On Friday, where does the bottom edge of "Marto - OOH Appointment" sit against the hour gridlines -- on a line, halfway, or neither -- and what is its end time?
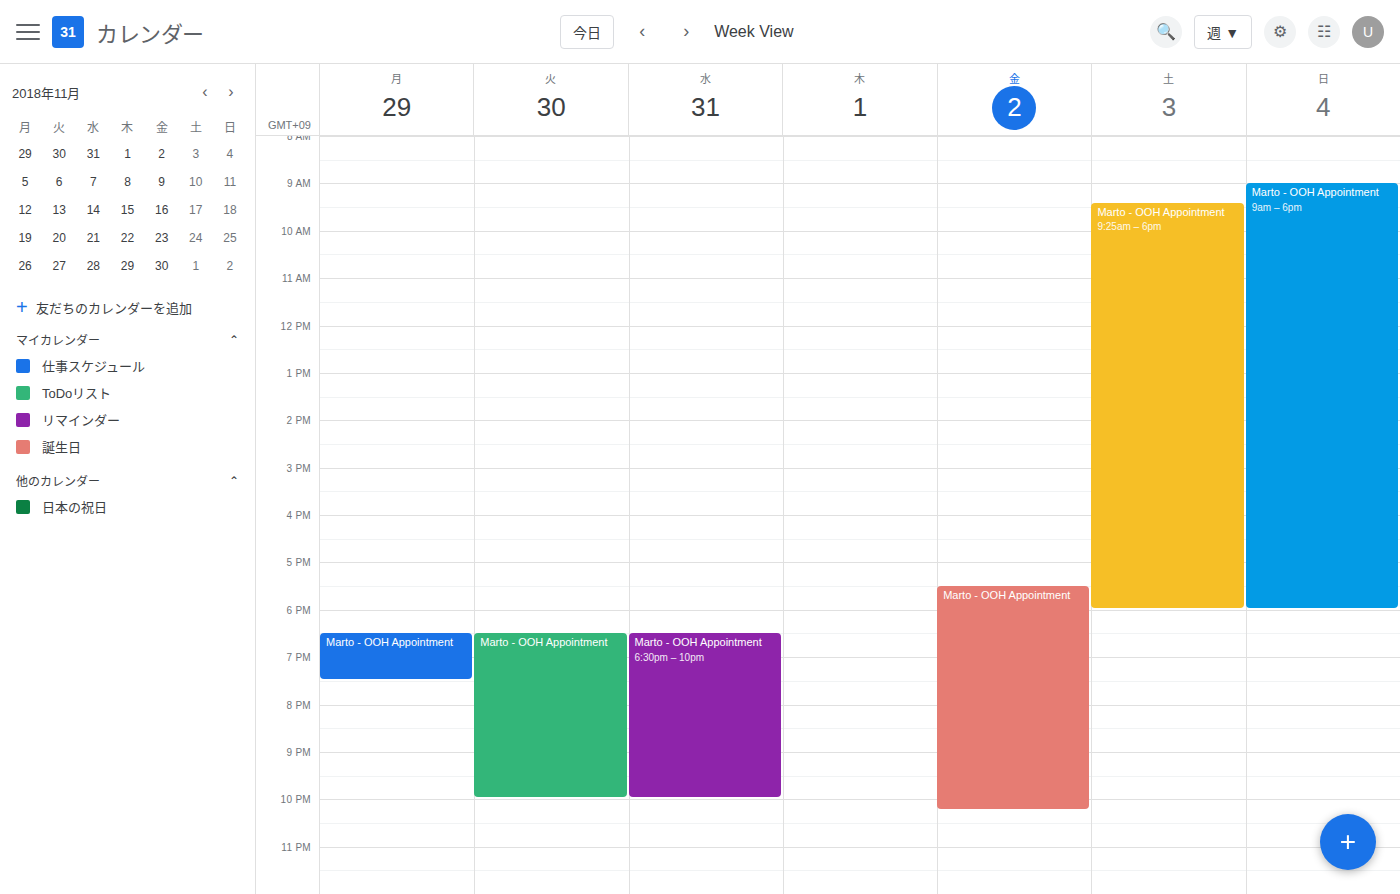
10:15 PM -- neither: a quarter of the way from the 10 PM line to the 11 PM line.